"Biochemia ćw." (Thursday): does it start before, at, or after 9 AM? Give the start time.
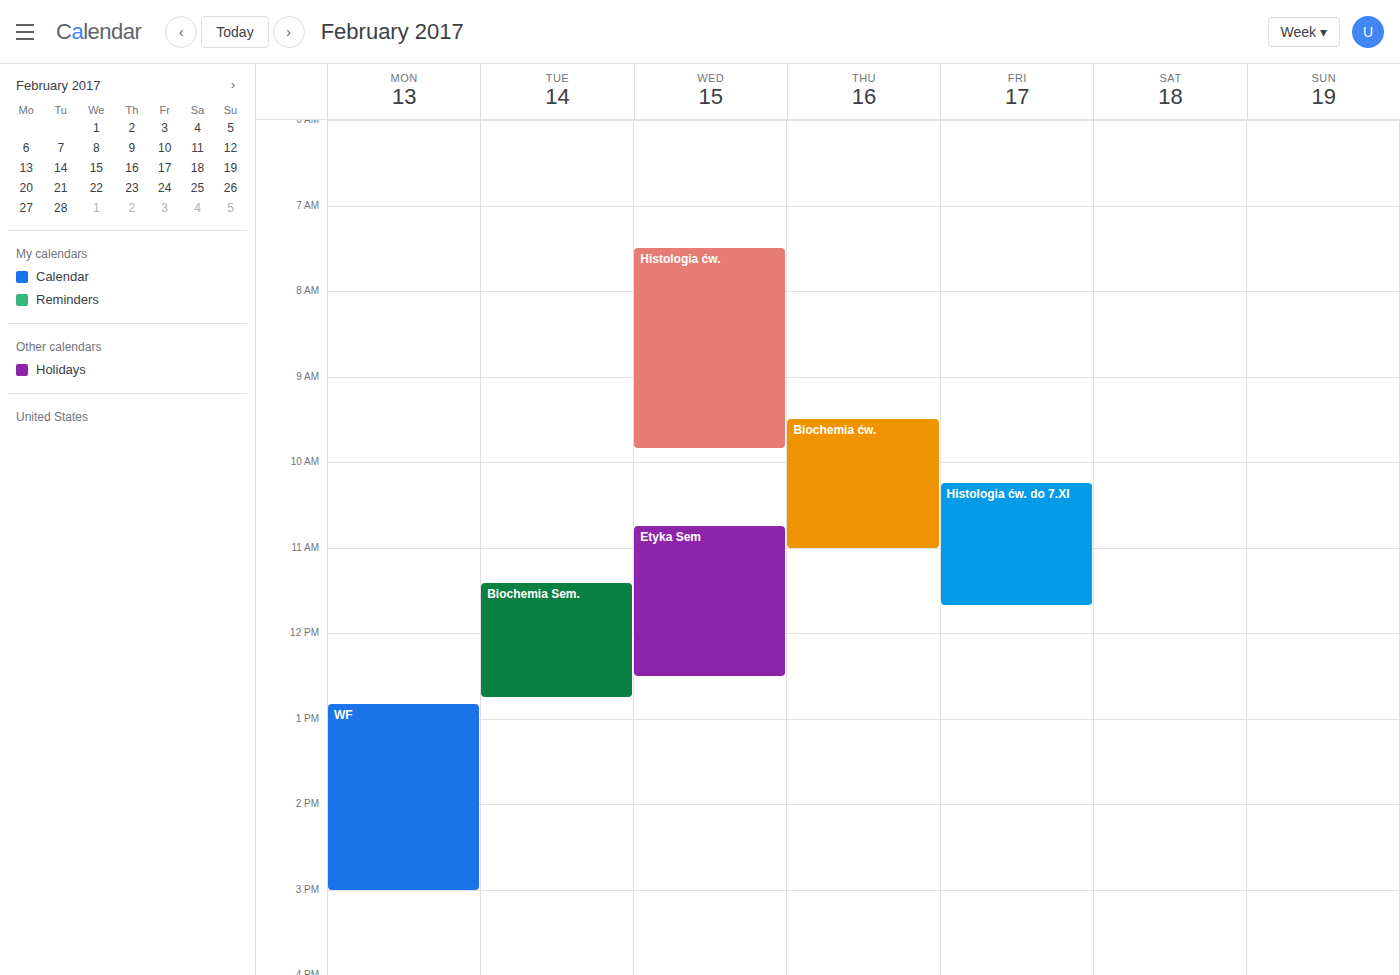
9:30 AM -- after 9 AM, 30 minutes below the 9 AM line.